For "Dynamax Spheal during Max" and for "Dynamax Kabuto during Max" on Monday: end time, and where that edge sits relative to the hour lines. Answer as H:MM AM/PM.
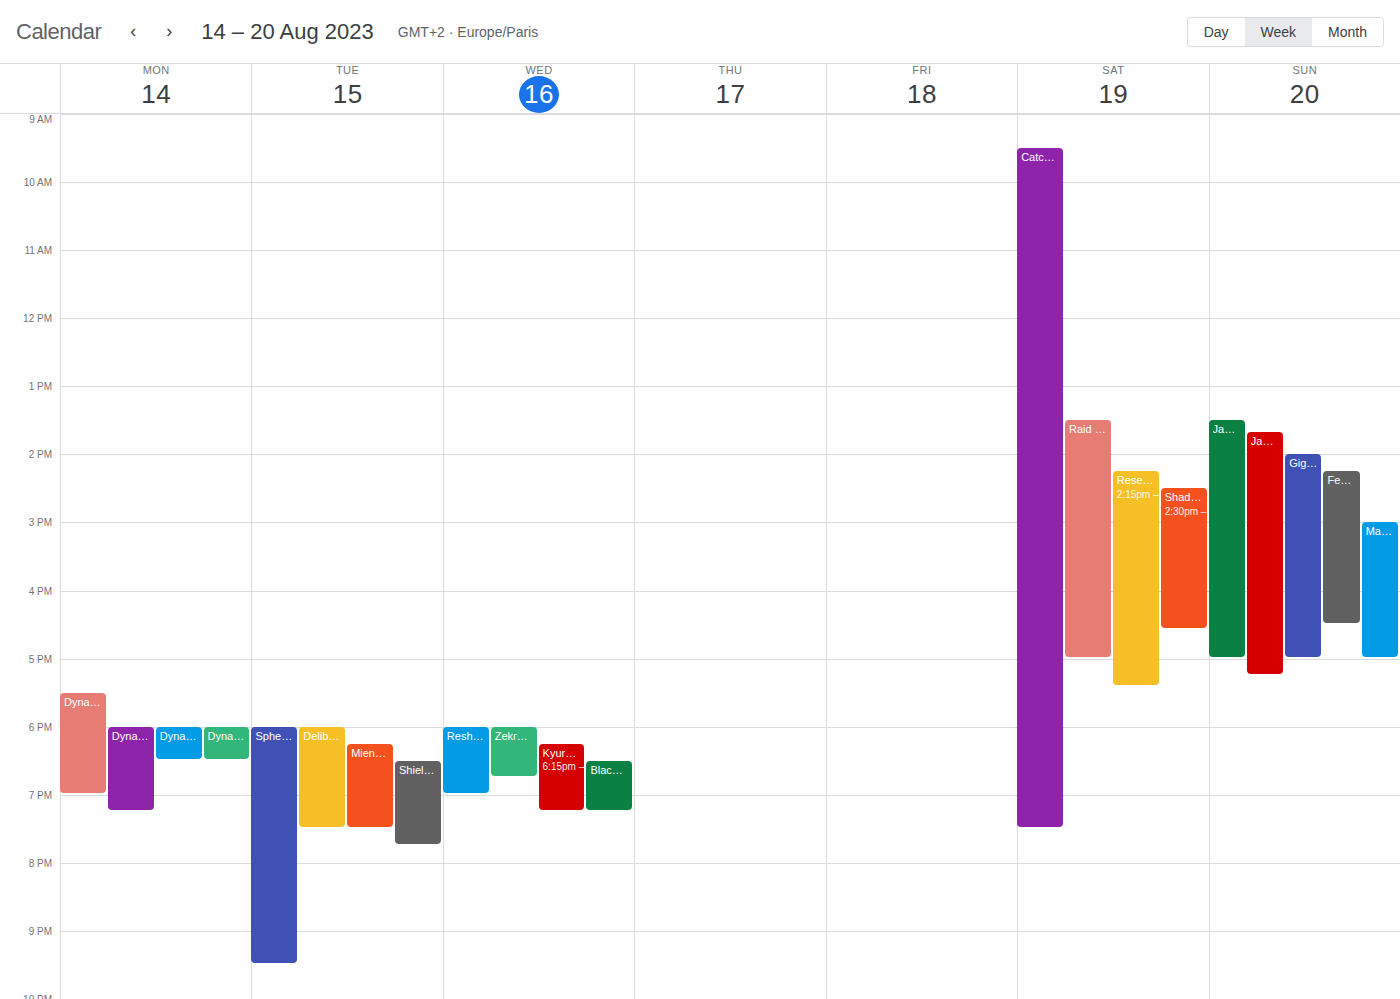
"Dynamax Spheal during Max": 7:00 PM, exactly on the 7 PM line. "Dynamax Kabuto during Max": 6:30 PM, halfway between the 6 PM and 7 PM lines.